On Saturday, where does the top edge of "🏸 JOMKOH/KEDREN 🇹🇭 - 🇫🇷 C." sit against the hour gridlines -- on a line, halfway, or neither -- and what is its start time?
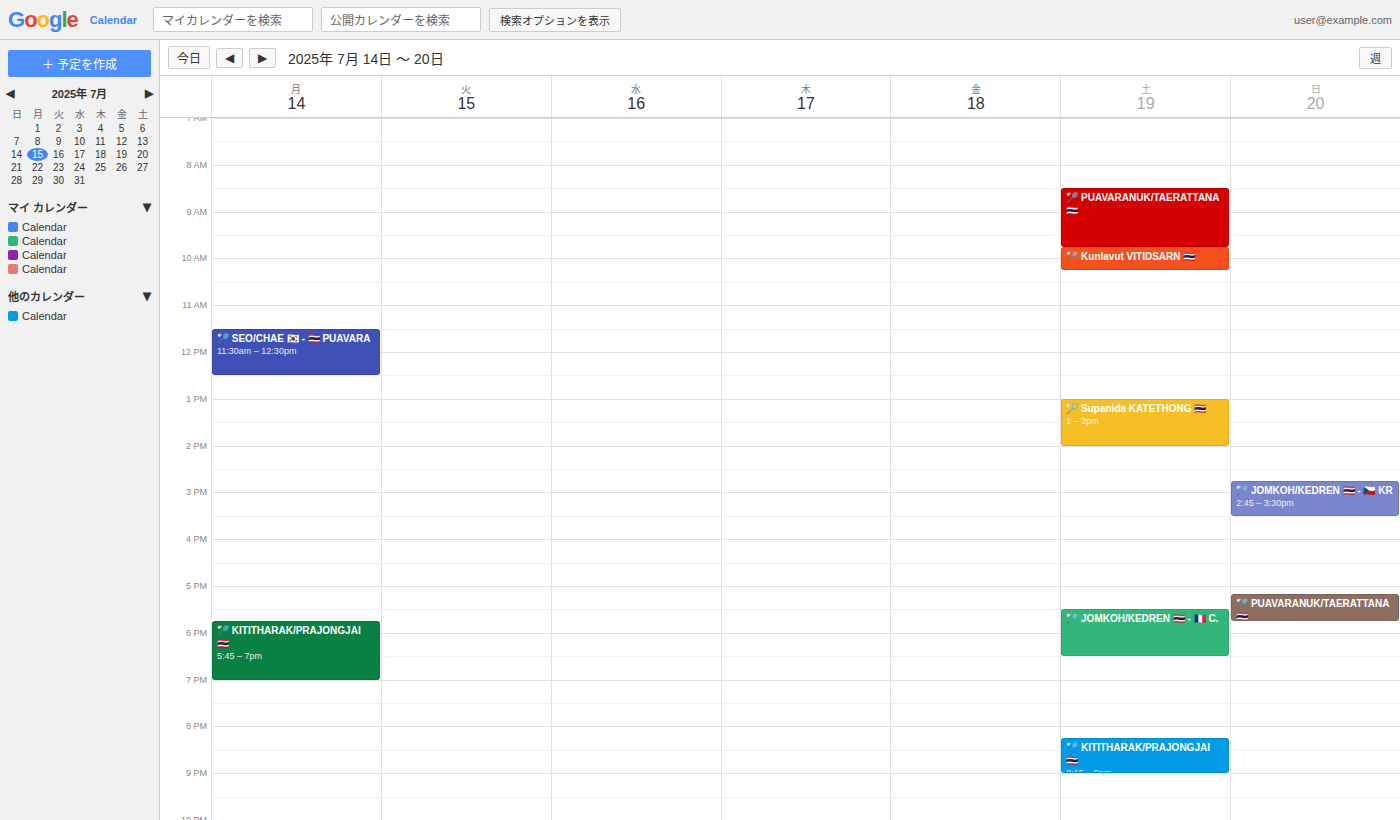
5:30 PM -- halfway between the 5 PM and 6 PM lines.